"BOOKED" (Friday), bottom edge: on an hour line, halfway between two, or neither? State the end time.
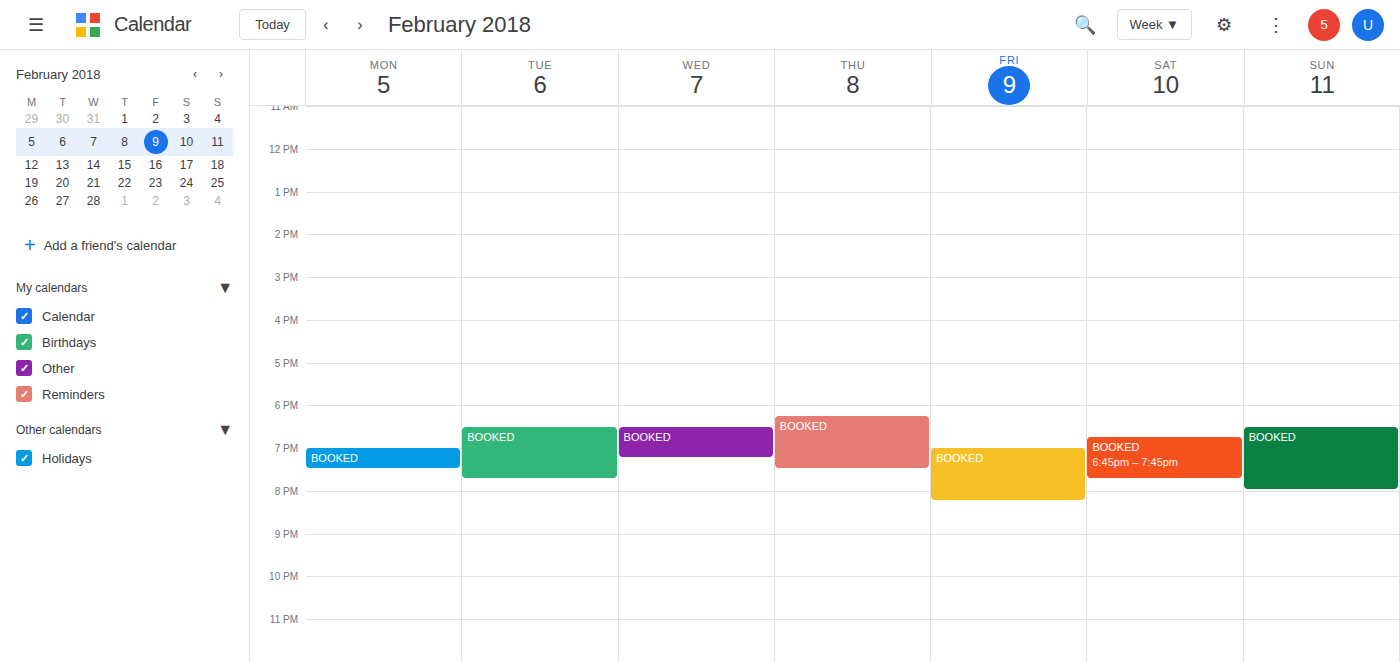
20:15 -- neither: a quarter of the way from the 20:00 line to the 21:00 line.